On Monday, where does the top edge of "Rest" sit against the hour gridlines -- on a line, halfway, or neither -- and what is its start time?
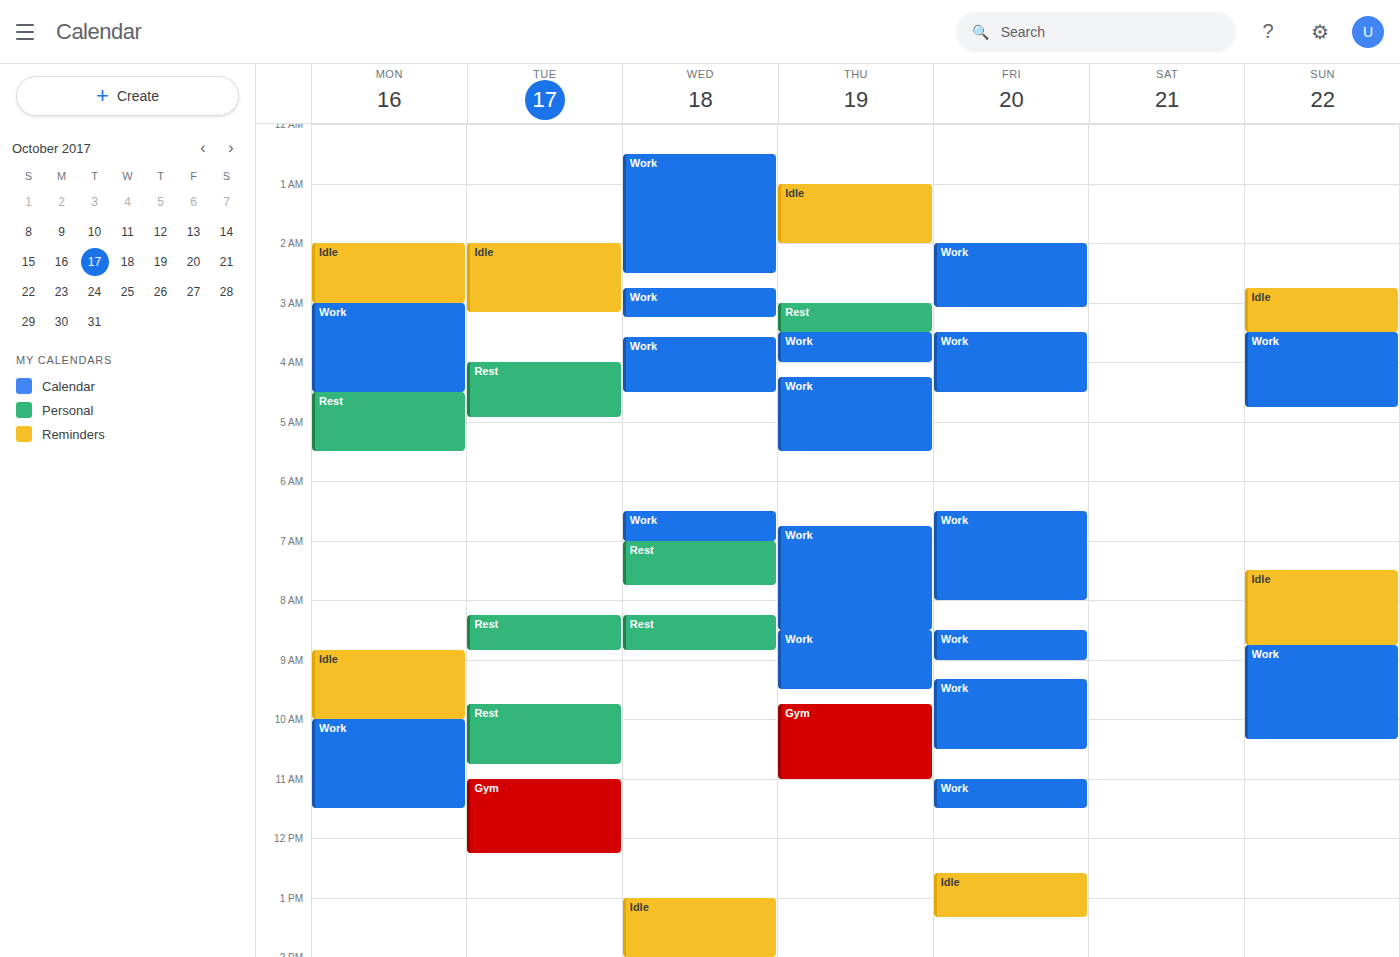
4:30 AM -- halfway between the 4 AM and 5 AM lines.